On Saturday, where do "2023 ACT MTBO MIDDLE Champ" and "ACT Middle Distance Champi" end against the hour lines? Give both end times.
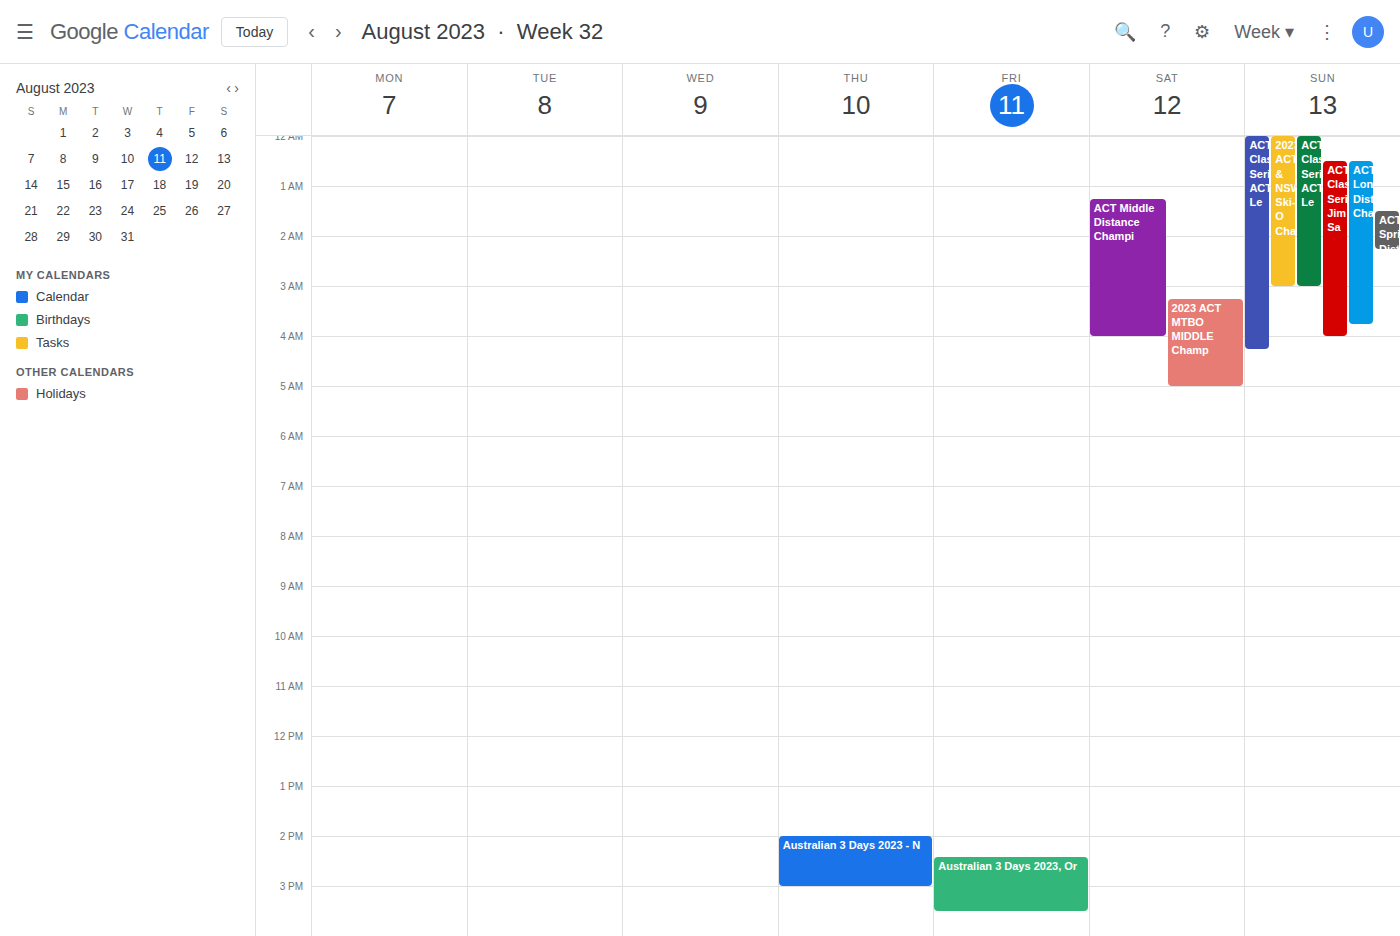
"2023 ACT MTBO MIDDLE Champ": 5:00 AM, exactly on the 5 AM line. "ACT Middle Distance Champi": 4:00 AM, exactly on the 4 AM line.